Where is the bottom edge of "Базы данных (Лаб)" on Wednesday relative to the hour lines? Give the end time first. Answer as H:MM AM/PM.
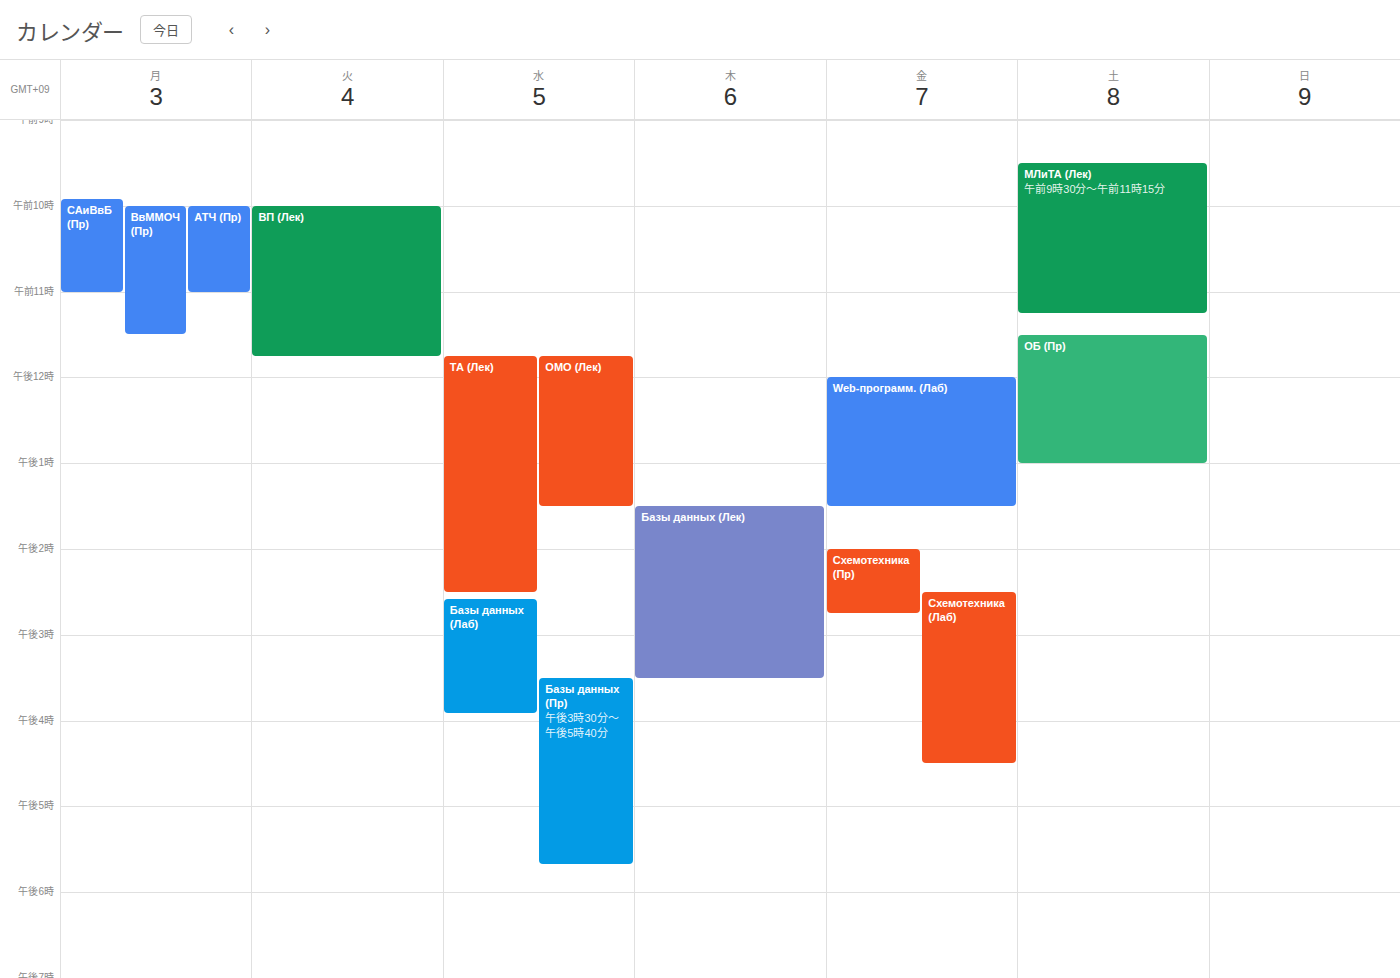
3:55 PM -- neither: 55 minutes below the 3 PM line and 5 minutes above the 4 PM line.